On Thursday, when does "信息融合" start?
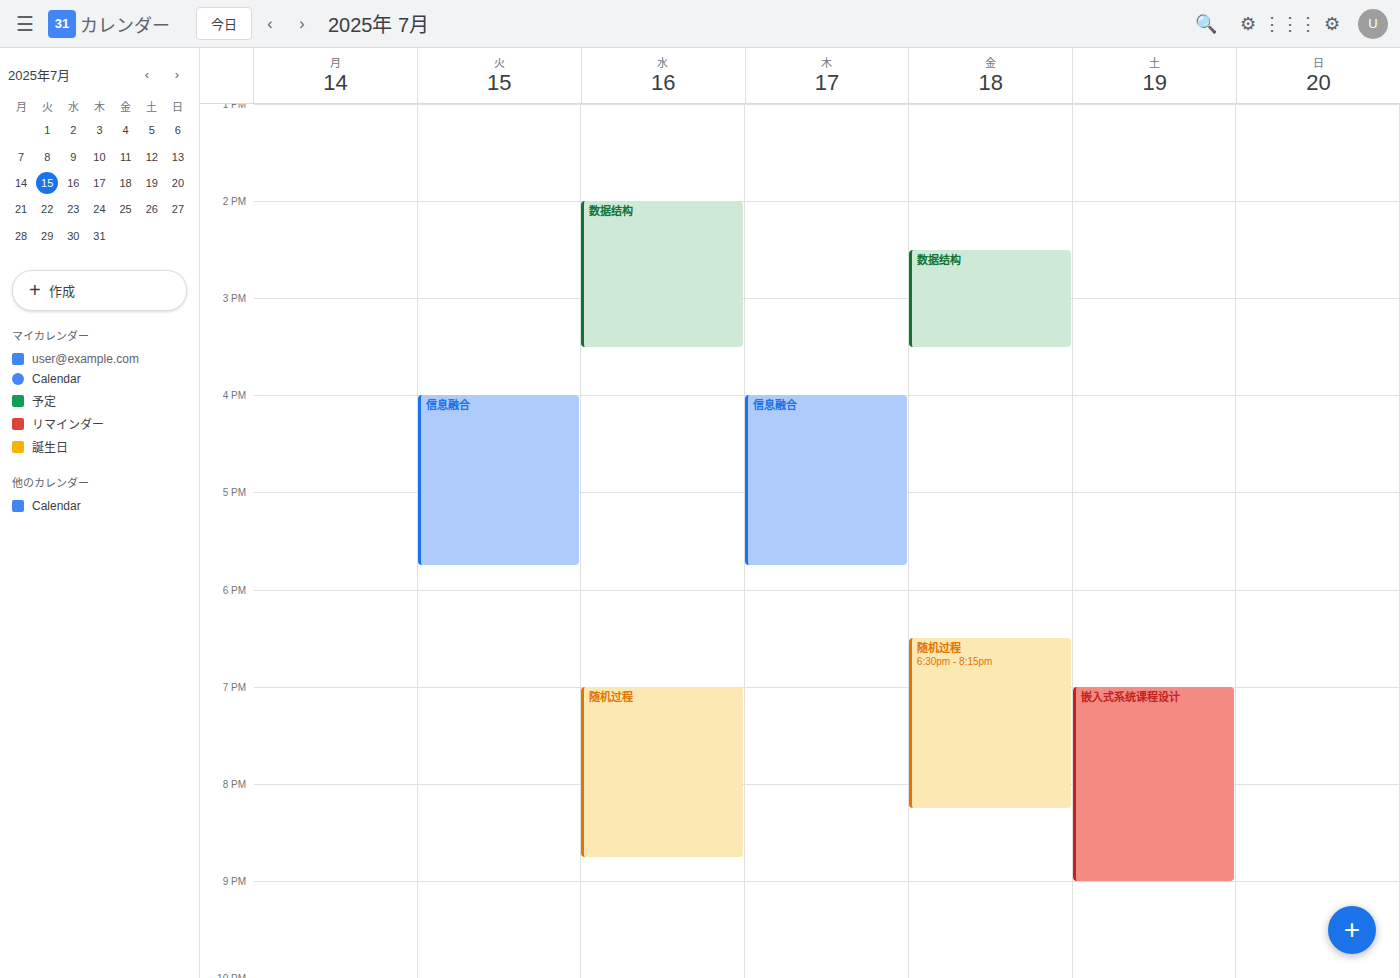
4:00 PM